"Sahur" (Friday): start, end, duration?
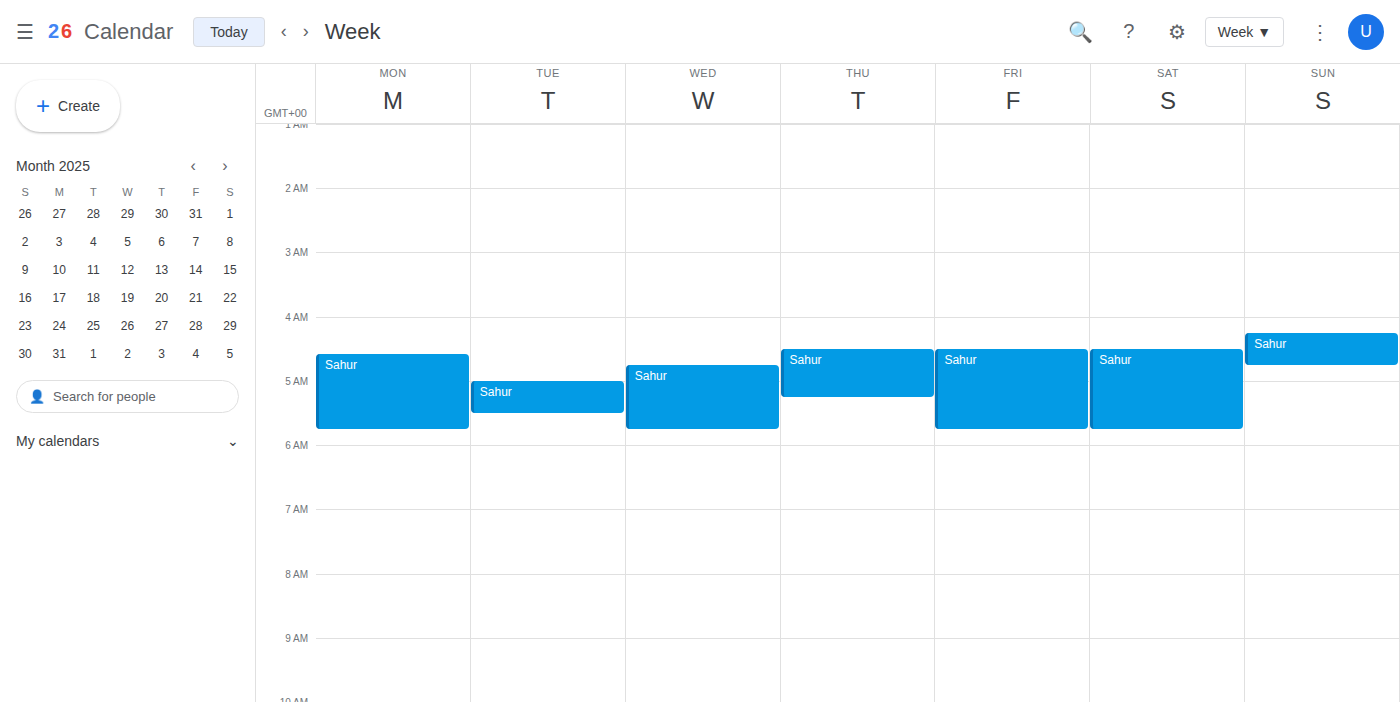
4:30 AM to 5:45 AM, 1 hour 15 minutes